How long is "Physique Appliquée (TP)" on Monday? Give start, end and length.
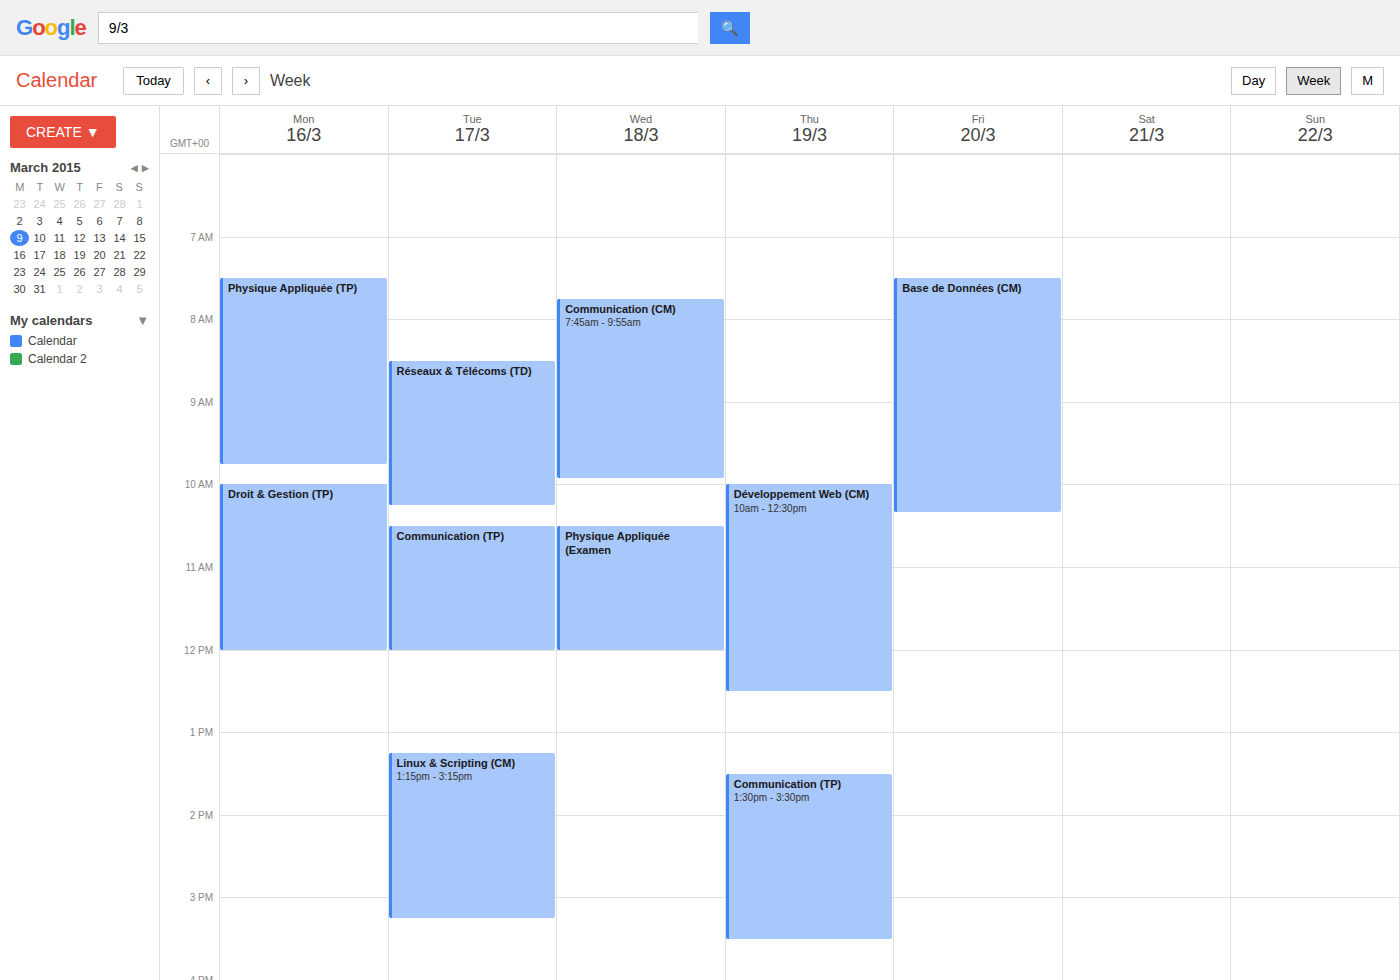
07:30 to 09:45, 2 hours 15 minutes